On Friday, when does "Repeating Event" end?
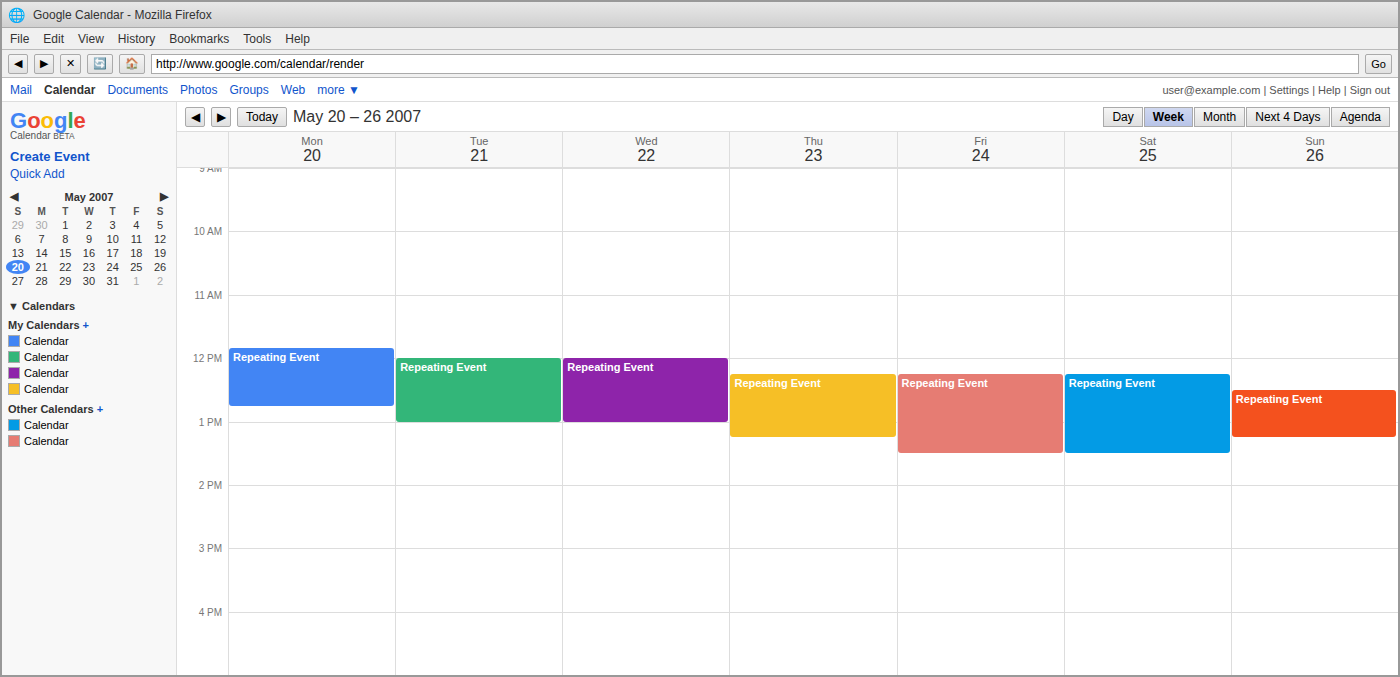
1:30 PM